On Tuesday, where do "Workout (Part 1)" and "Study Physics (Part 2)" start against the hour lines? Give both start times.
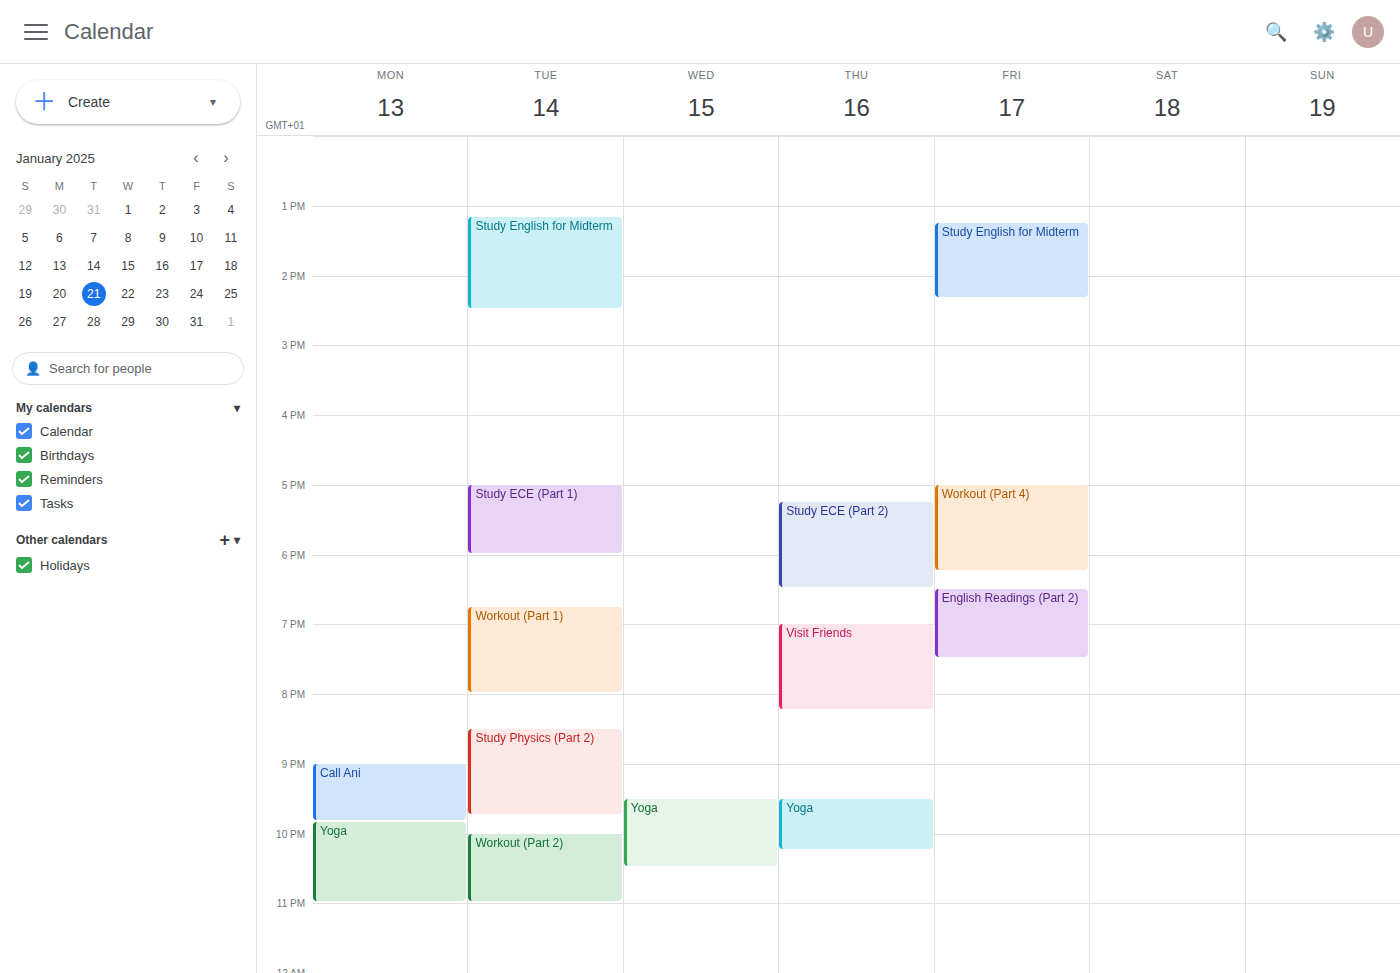
"Workout (Part 1)": 6:45 PM, neither: three quarters of the way from the 6 PM line to the 7 PM line. "Study Physics (Part 2)": 8:30 PM, halfway between the 8 PM and 9 PM lines.